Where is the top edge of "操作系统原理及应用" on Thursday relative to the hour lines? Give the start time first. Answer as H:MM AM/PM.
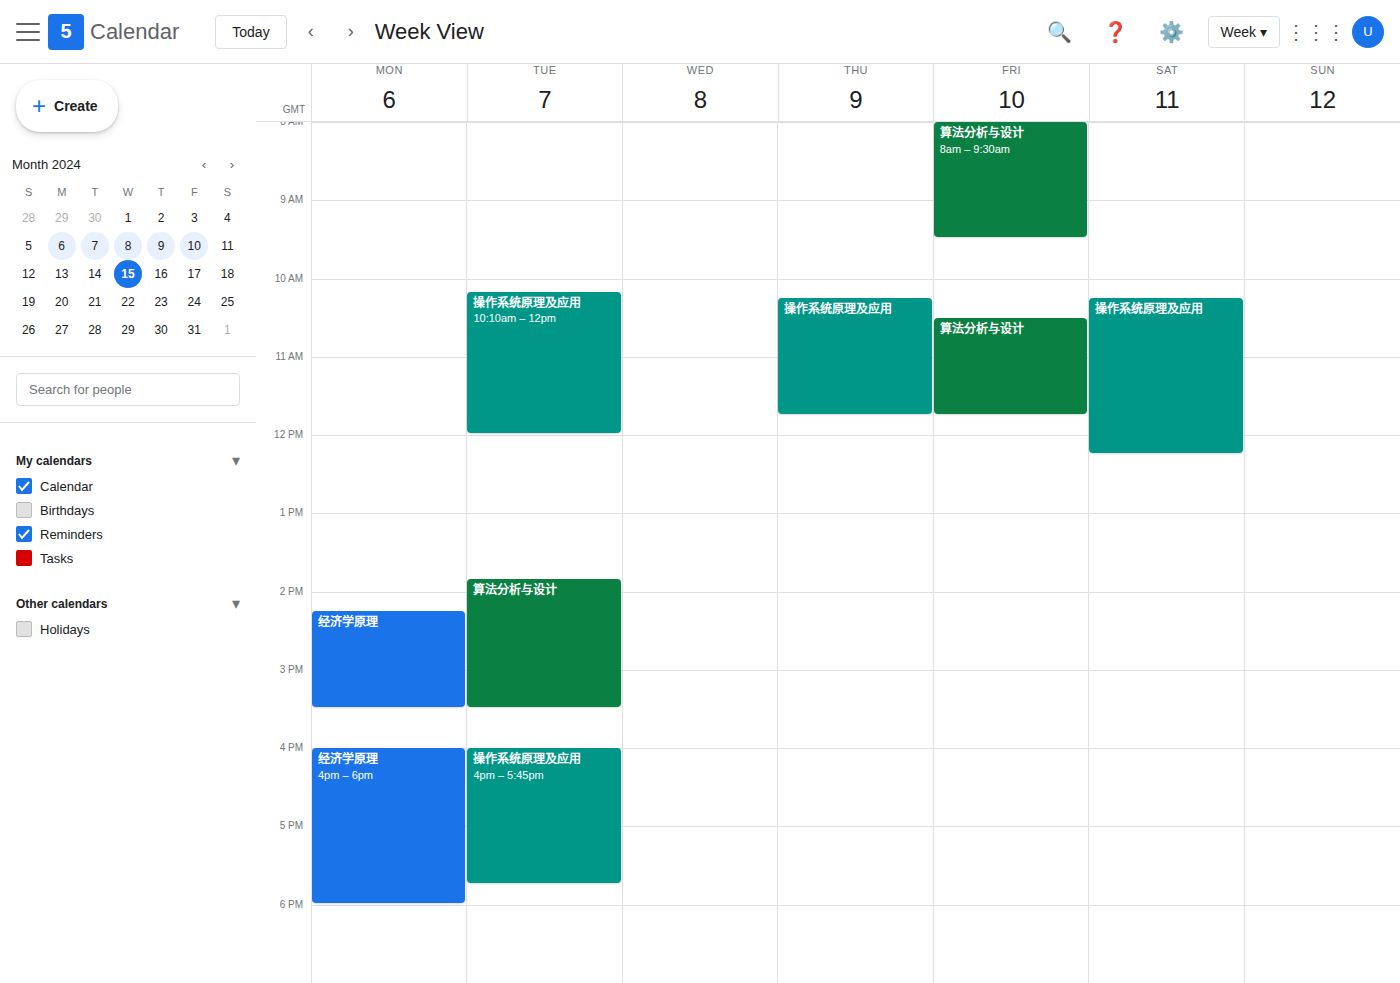
10:15 AM -- neither: a quarter of the way from the 10 AM line to the 11 AM line.